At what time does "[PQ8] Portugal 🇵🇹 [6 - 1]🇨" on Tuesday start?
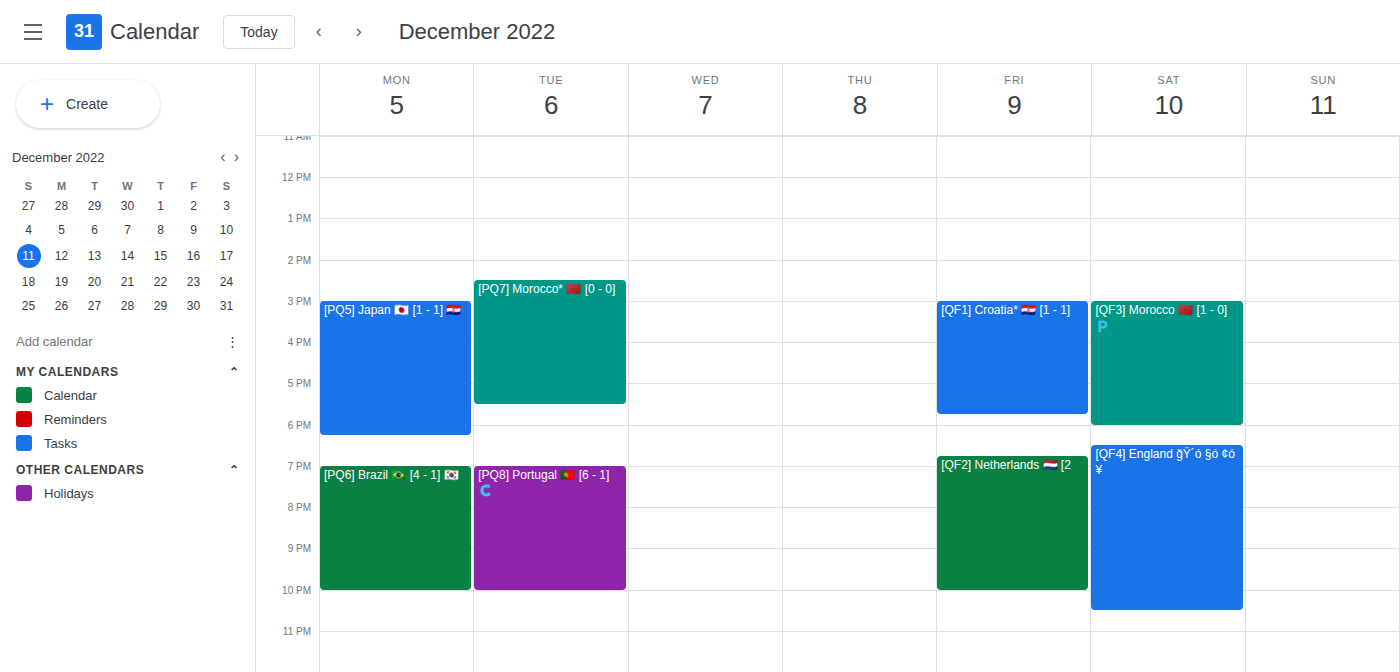
19:00